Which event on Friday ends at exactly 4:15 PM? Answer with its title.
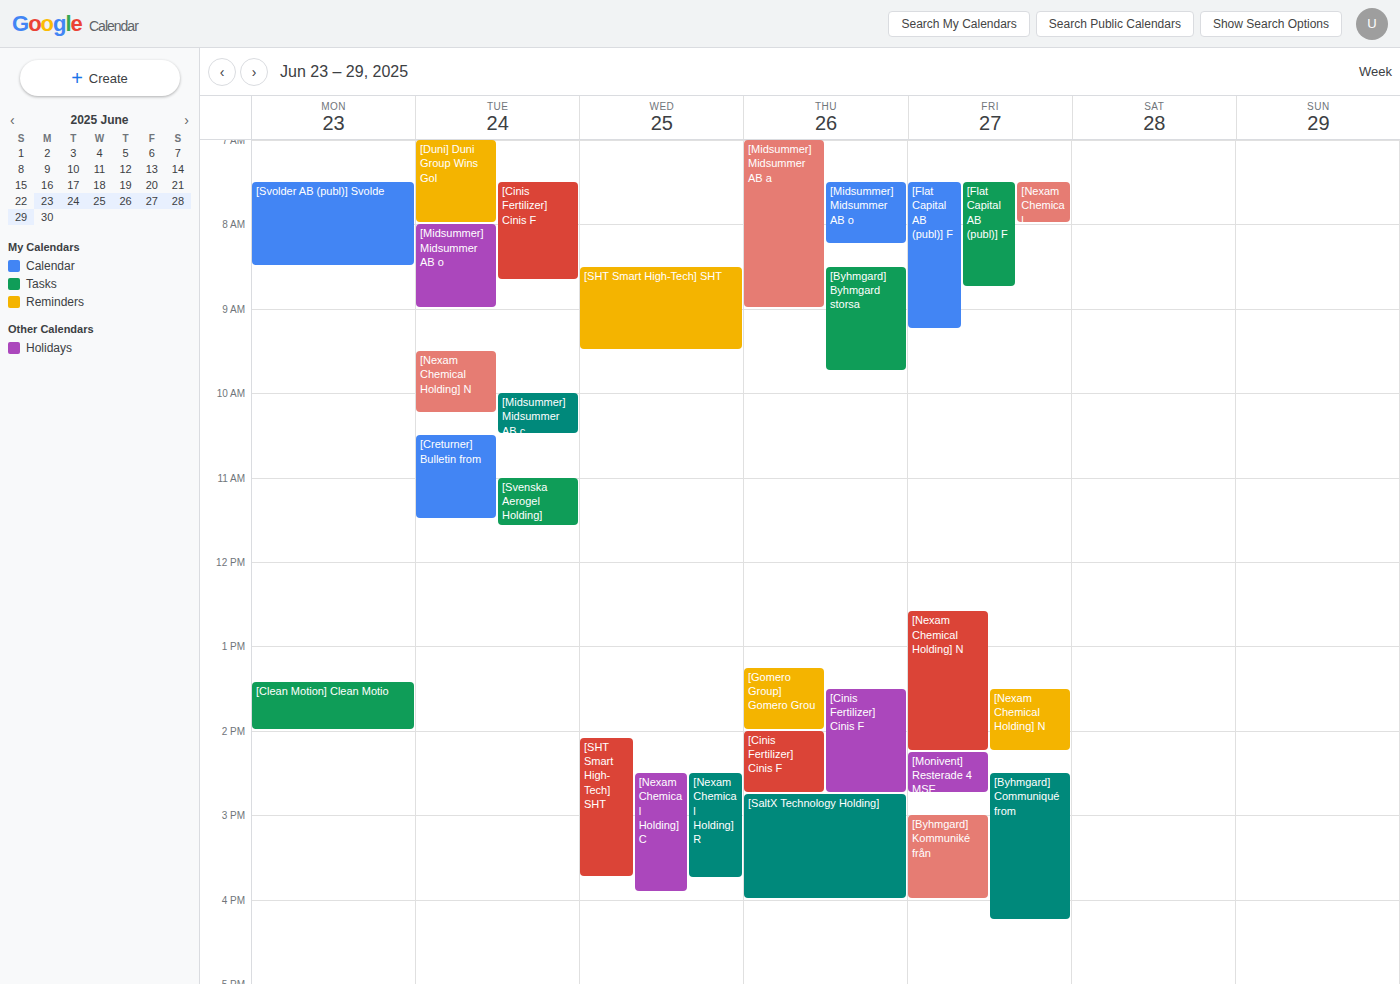
"[Byhmgard] Communiqué from"